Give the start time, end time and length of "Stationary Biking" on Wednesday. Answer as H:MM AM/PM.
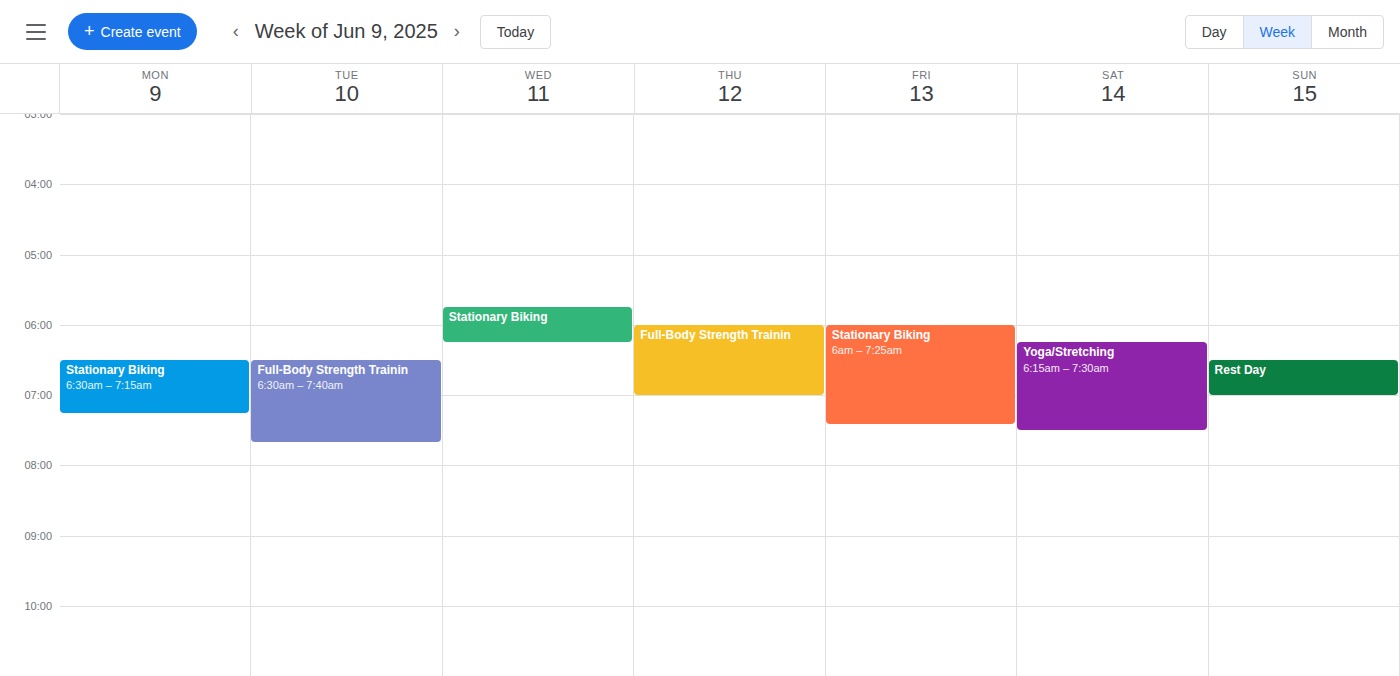
5:45 AM to 6:15 AM, 30 minutes